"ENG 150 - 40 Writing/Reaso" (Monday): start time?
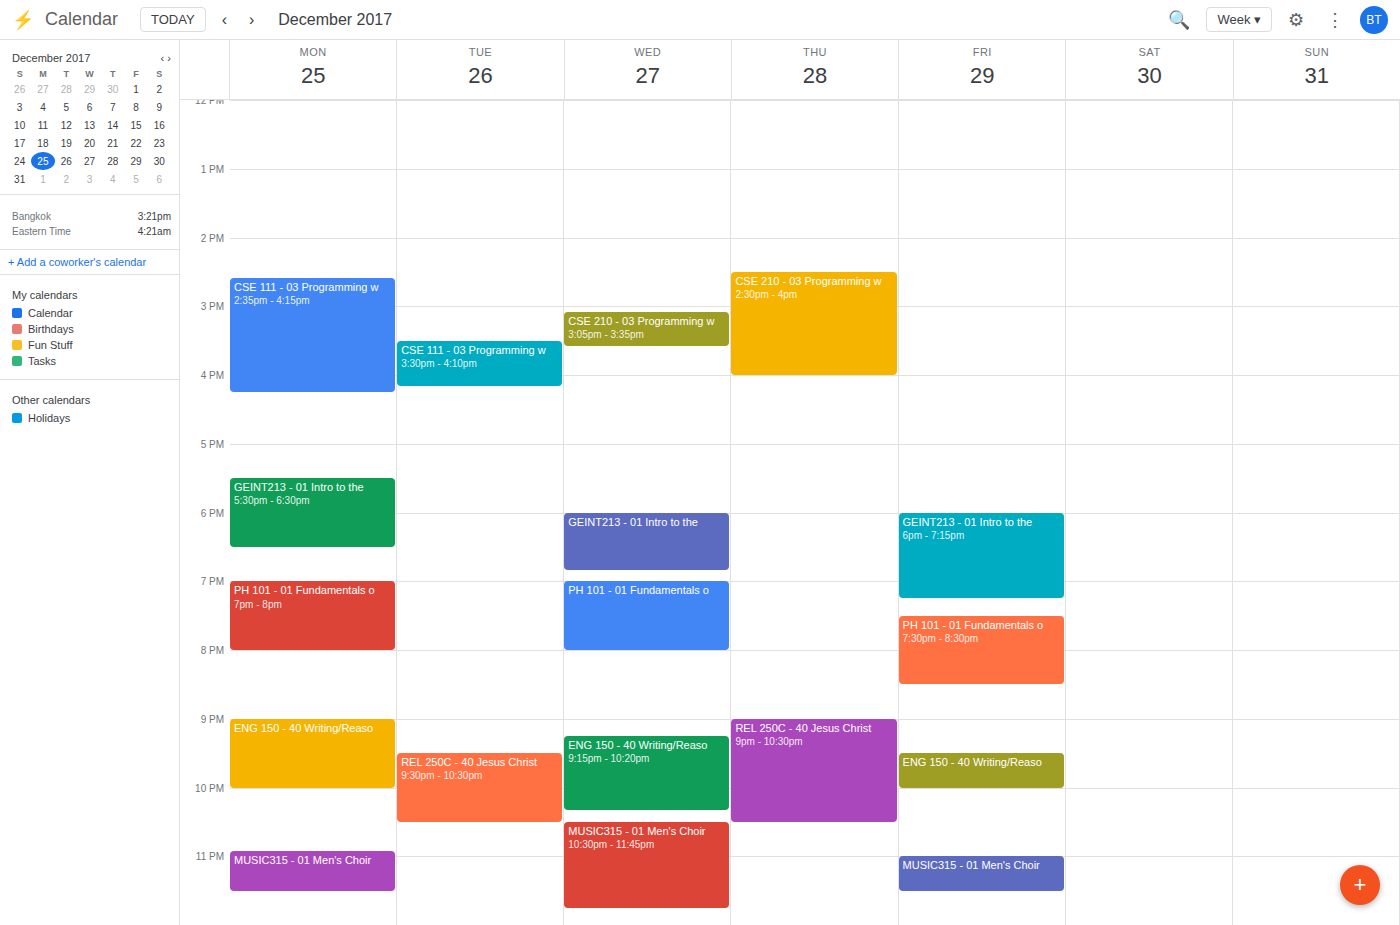
21:00